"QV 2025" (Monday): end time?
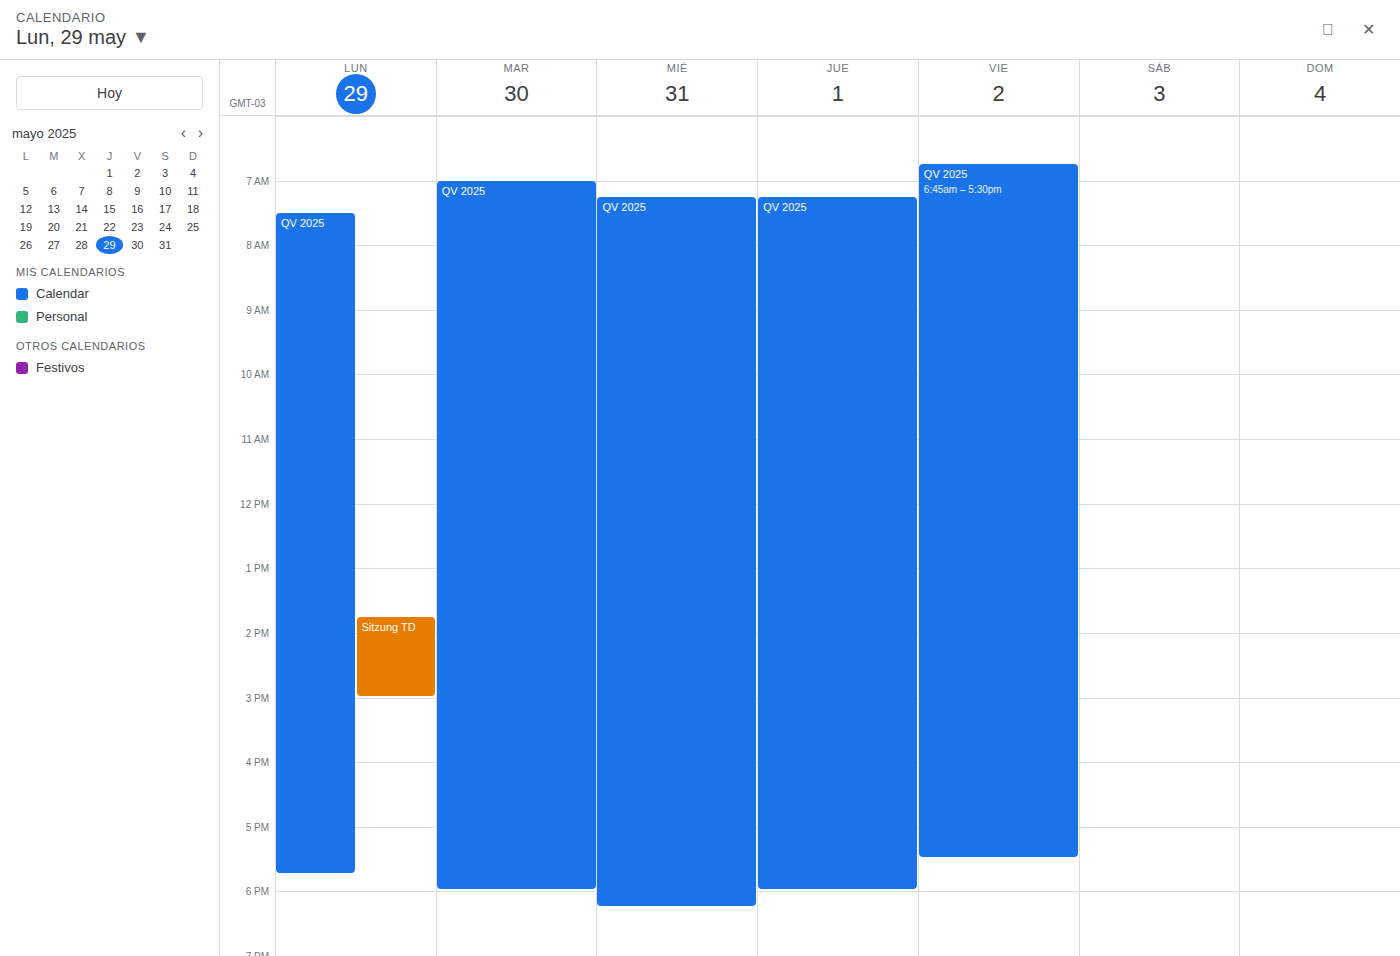
5:45 PM